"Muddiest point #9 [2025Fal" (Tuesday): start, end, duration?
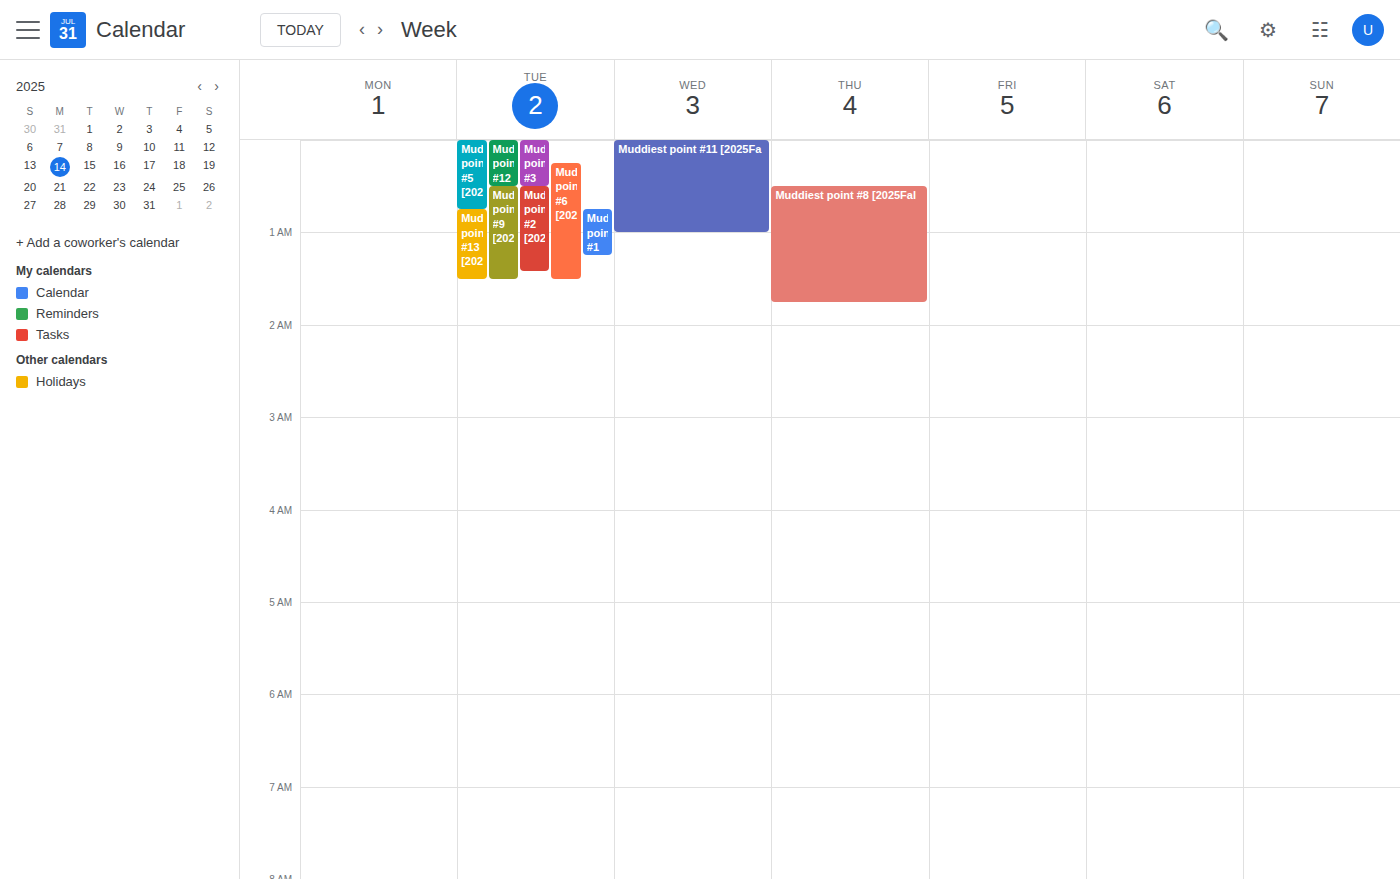
12:30 AM to 1:30 AM, 1 hour